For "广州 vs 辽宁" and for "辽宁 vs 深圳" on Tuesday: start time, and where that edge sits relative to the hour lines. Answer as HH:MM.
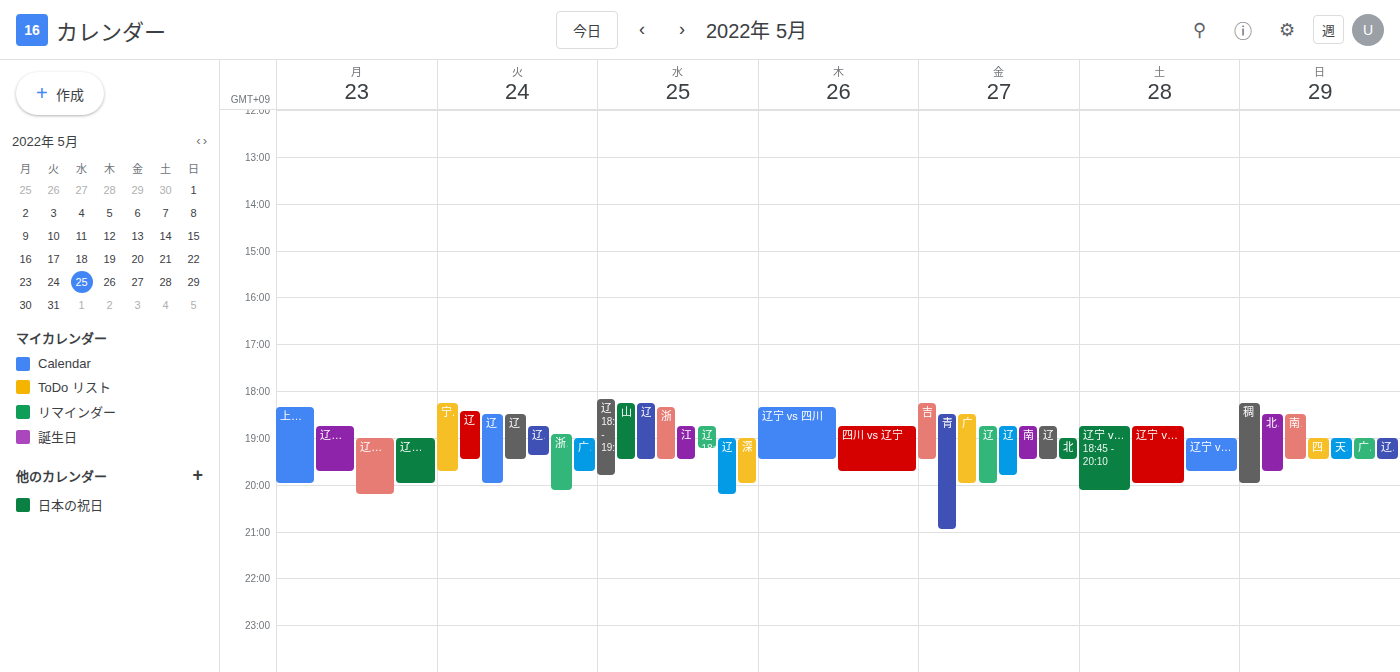
"广州 vs 辽宁": 19:00, exactly on the 19:00 line. "辽宁 vs 深圳": 18:30, halfway between the 18:00 and 19:00 lines.